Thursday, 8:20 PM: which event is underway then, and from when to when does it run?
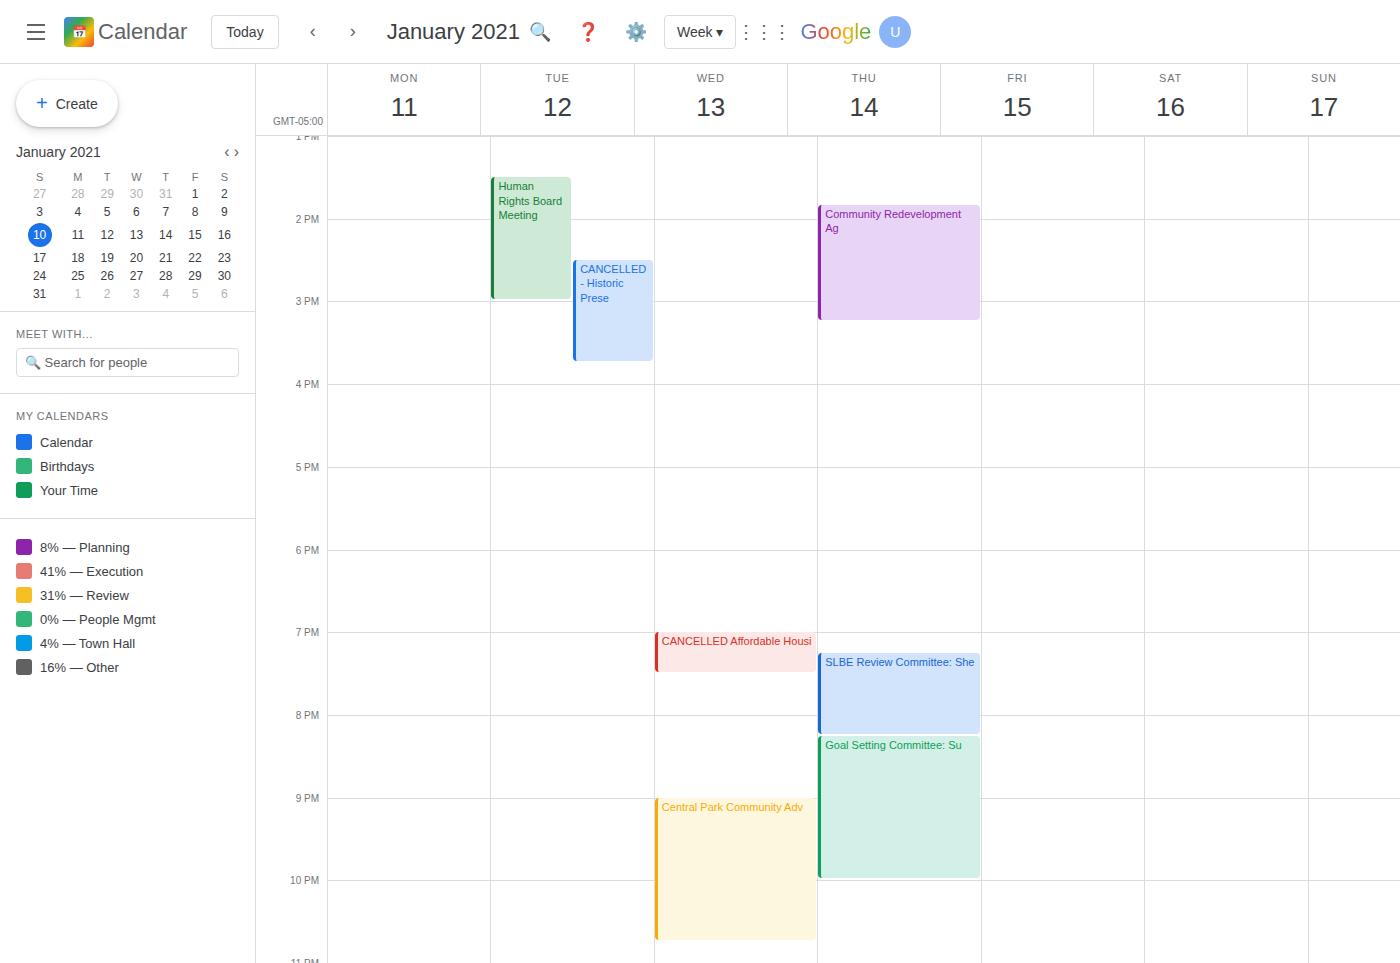
"Goal Setting Committee: Su", 8:15 PM to 10:00 PM